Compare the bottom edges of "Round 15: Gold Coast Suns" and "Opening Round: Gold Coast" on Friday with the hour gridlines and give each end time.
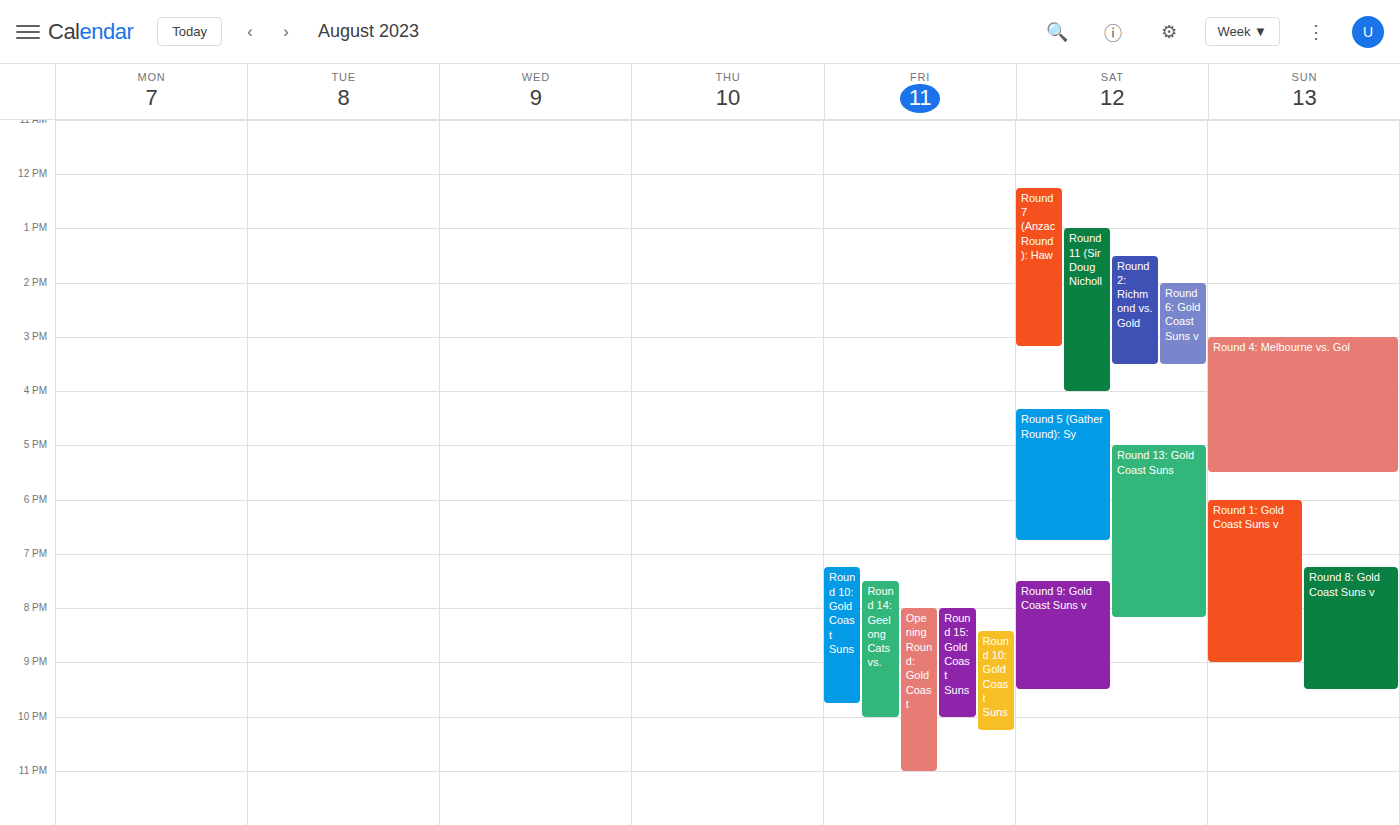
"Round 15: Gold Coast Suns": 10:00 PM, exactly on the 10 PM line. "Opening Round: Gold Coast": 11:00 PM, exactly on the 11 PM line.